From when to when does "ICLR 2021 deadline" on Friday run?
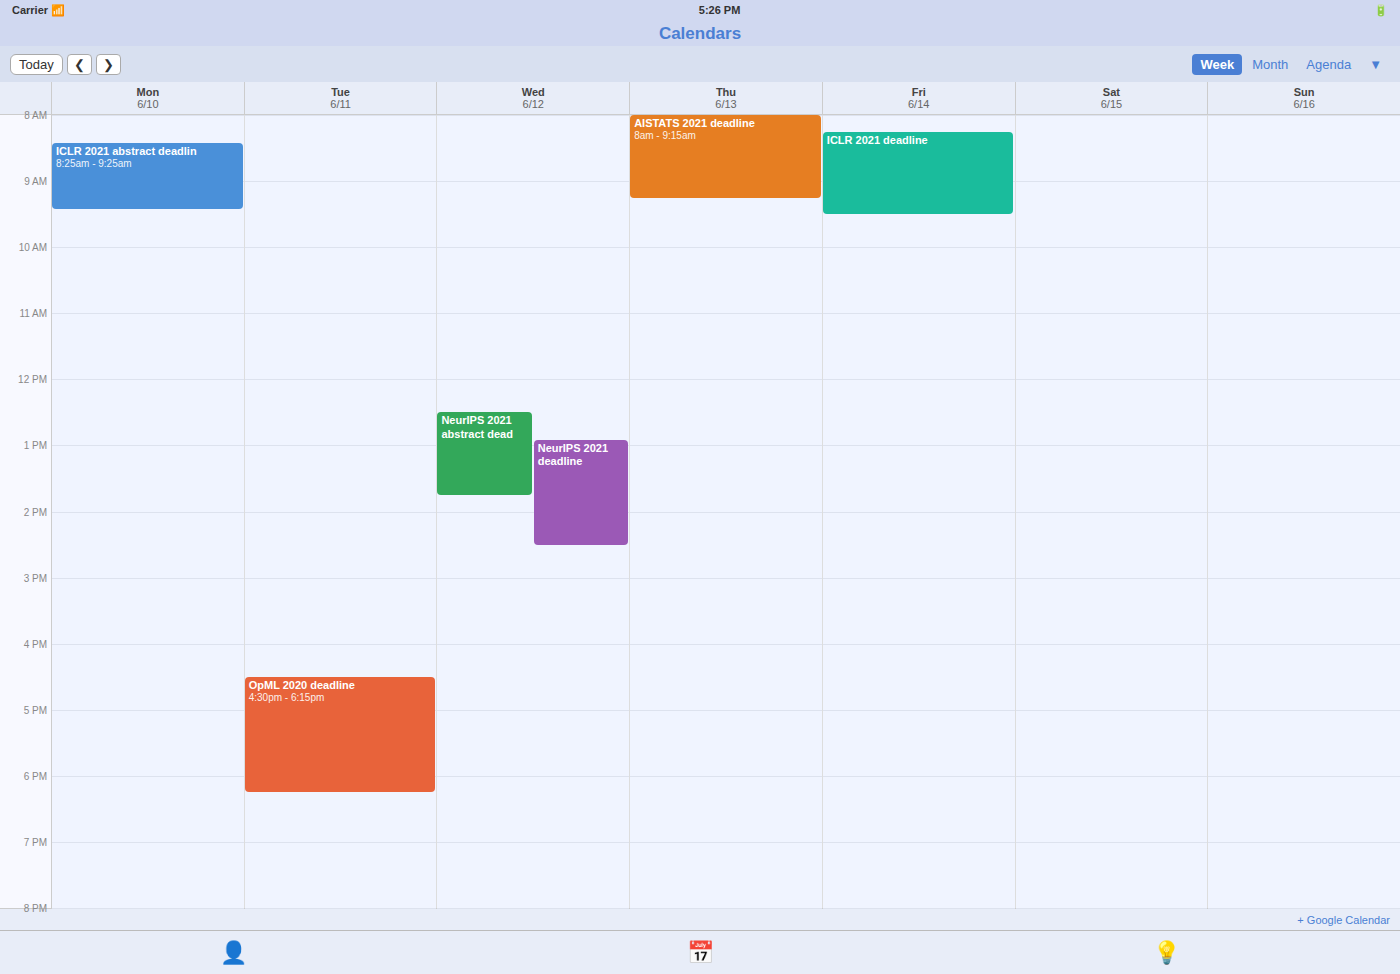
8:15 AM to 9:30 AM